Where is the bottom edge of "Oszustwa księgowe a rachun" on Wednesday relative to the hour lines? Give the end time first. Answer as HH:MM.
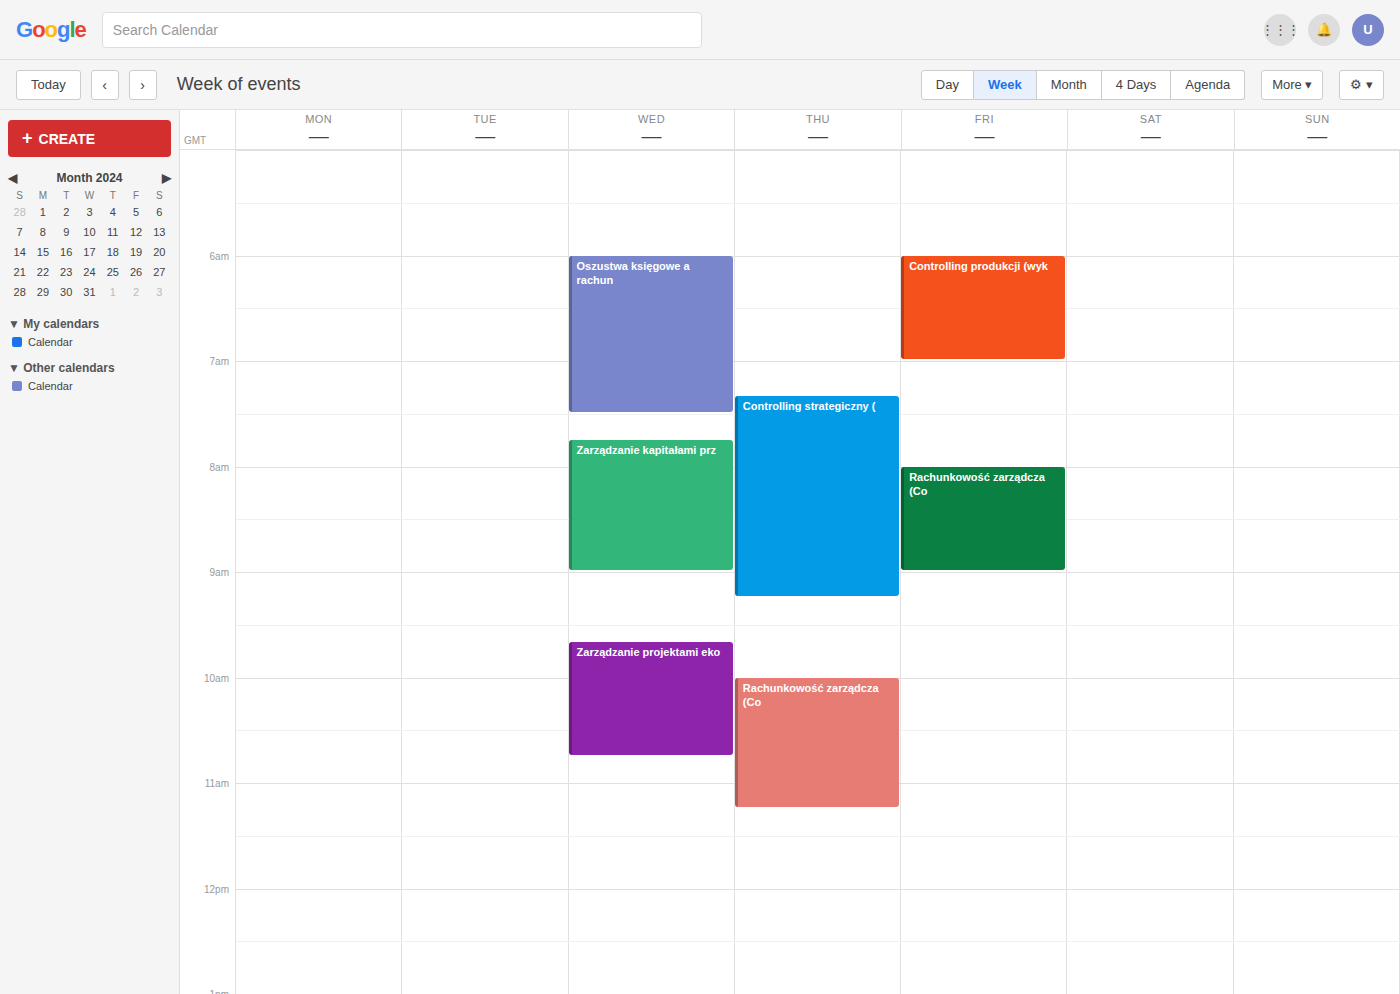
07:30 -- halfway between the 07:00 and 08:00 lines.